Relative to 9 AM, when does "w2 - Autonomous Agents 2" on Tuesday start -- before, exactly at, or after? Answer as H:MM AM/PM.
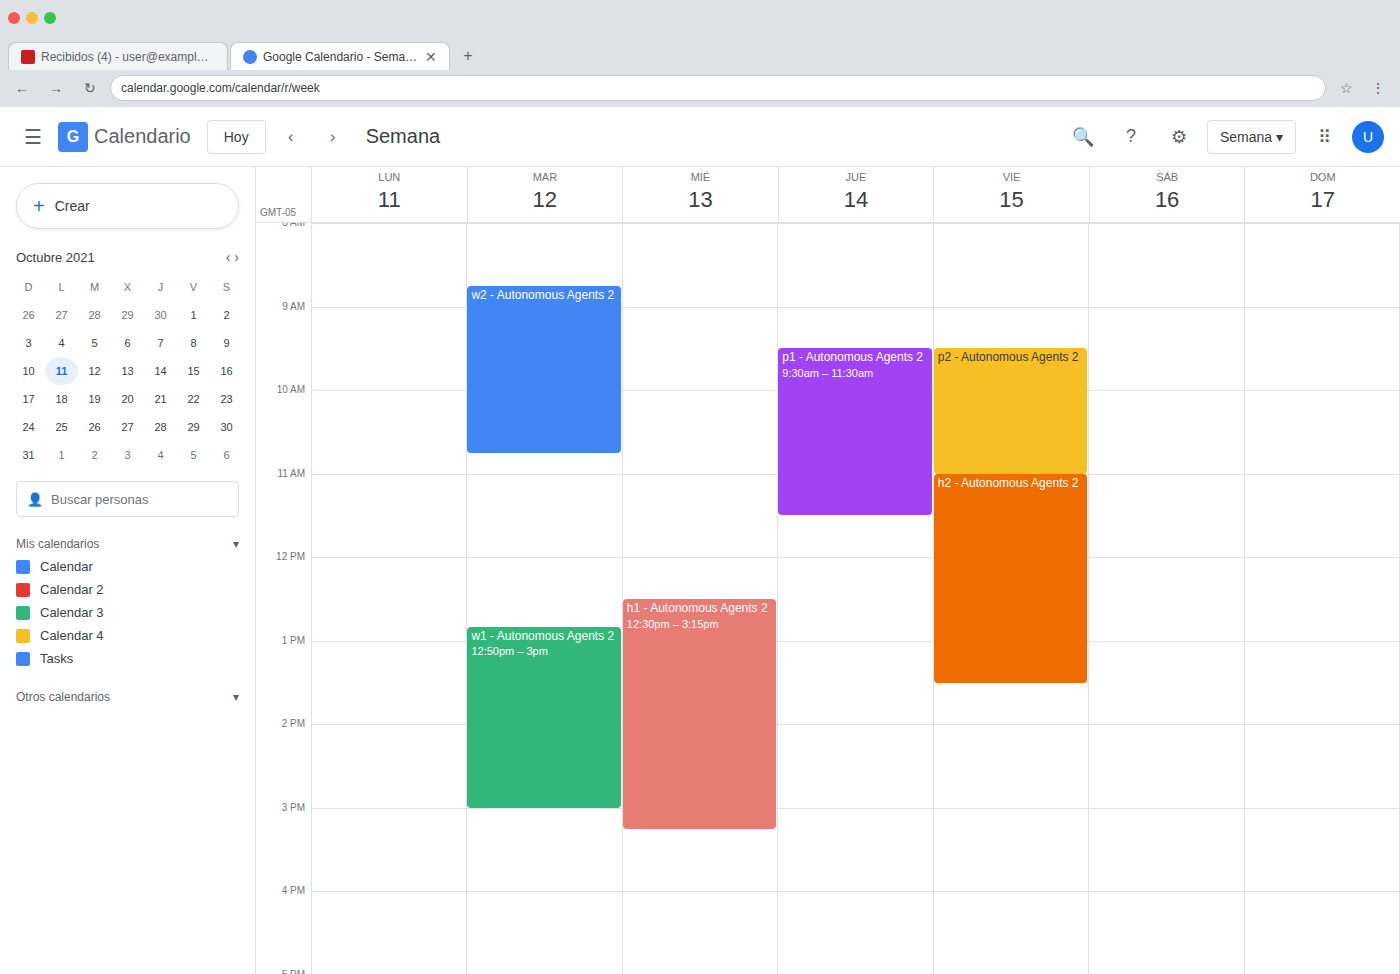
8:45 AM -- before 9 AM, 15 minutes above the 9 AM line.